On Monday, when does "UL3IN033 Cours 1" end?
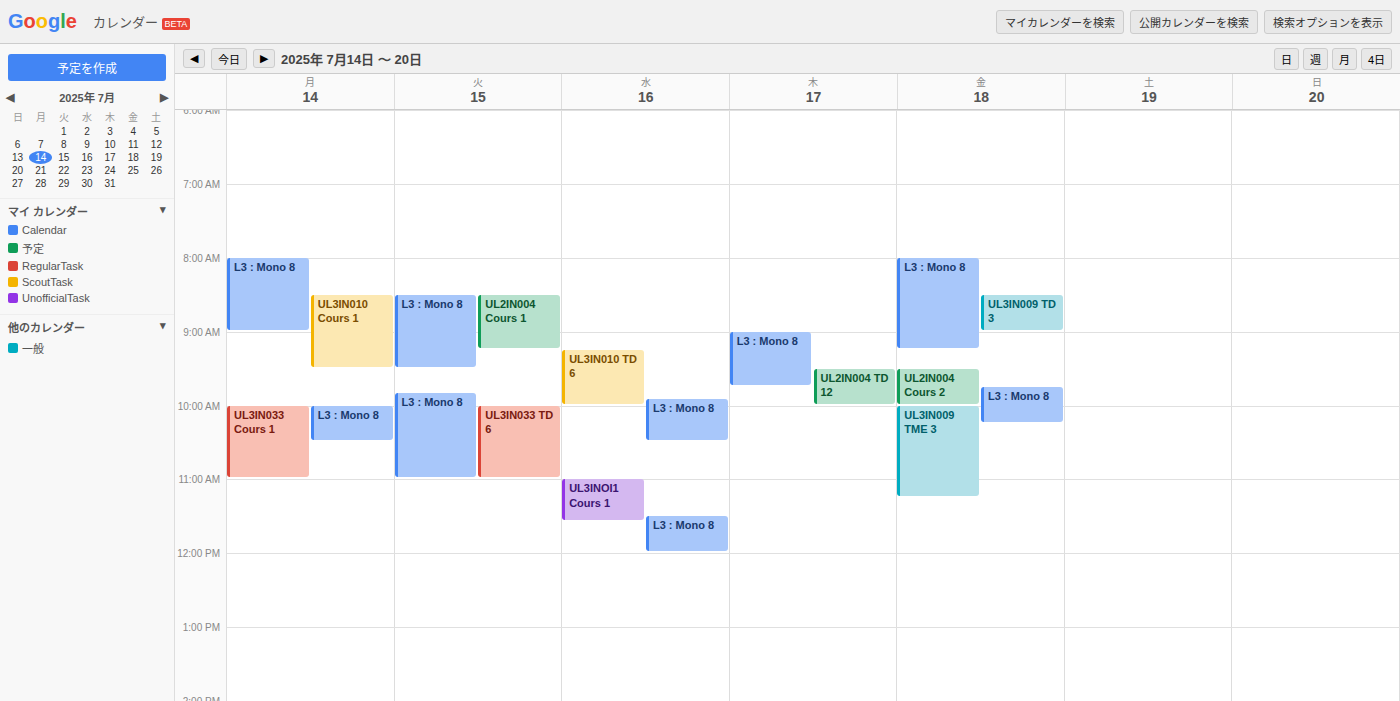
11:00